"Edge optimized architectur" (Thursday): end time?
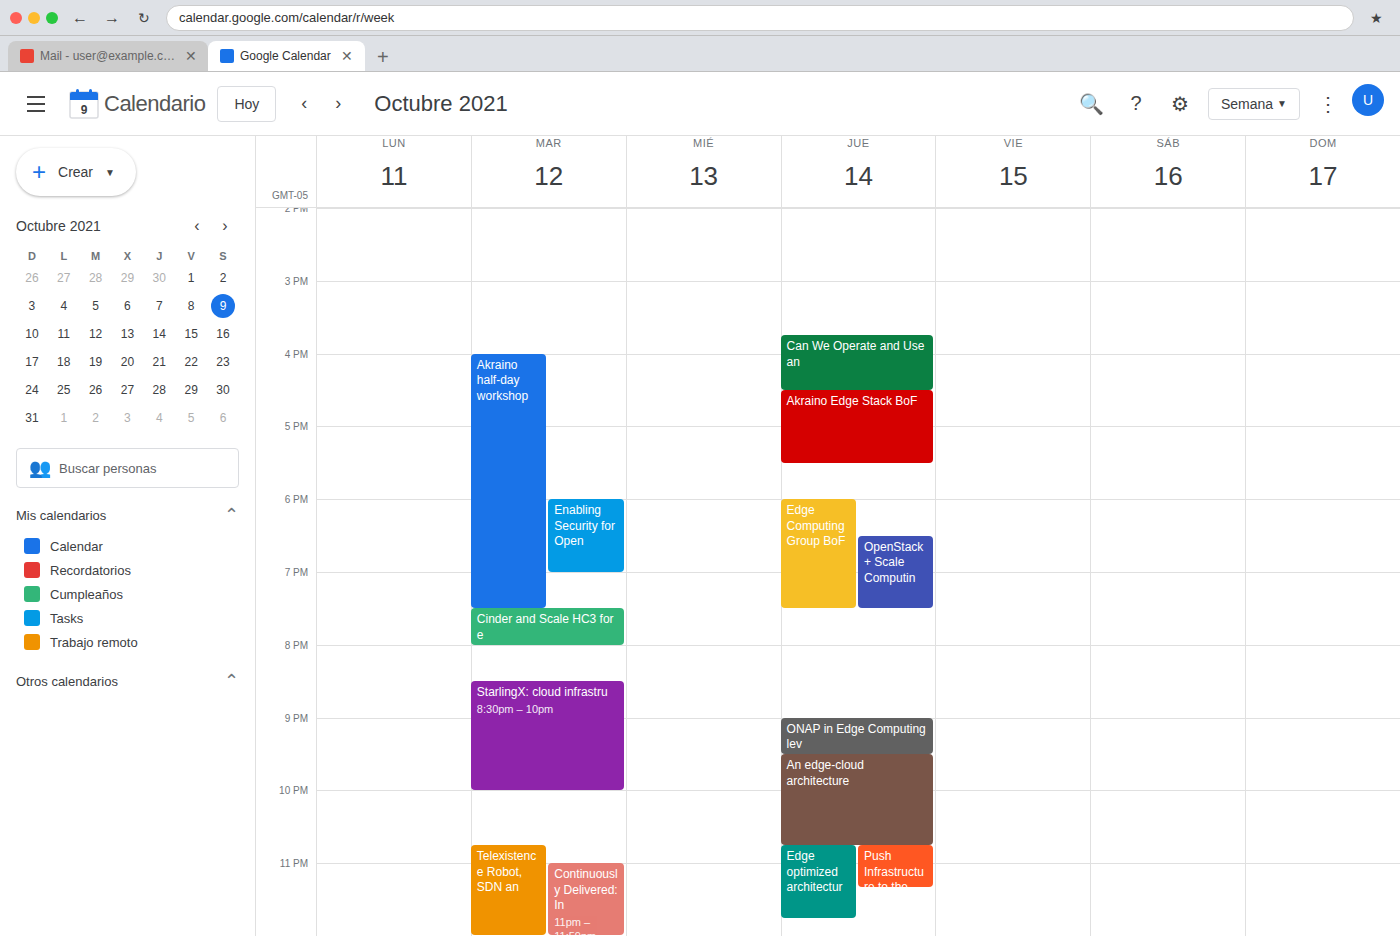
11:45 PM